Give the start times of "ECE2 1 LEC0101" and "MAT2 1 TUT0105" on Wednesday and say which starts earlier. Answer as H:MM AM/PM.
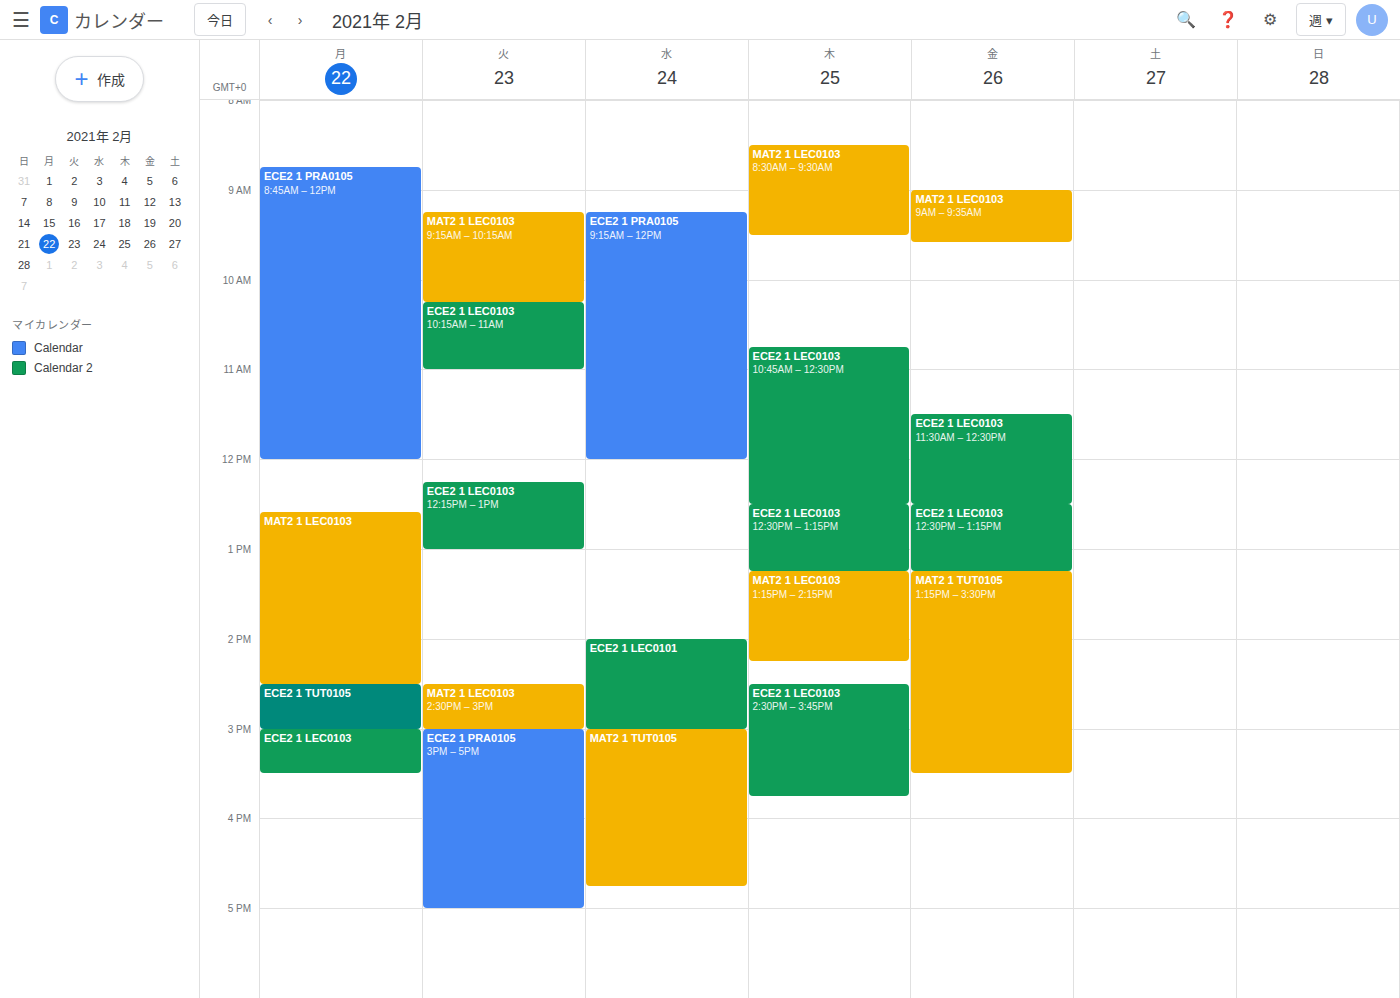
"ECE2 1 LEC0101" 2:00 PM; "MAT2 1 TUT0105" 3:00 PM.